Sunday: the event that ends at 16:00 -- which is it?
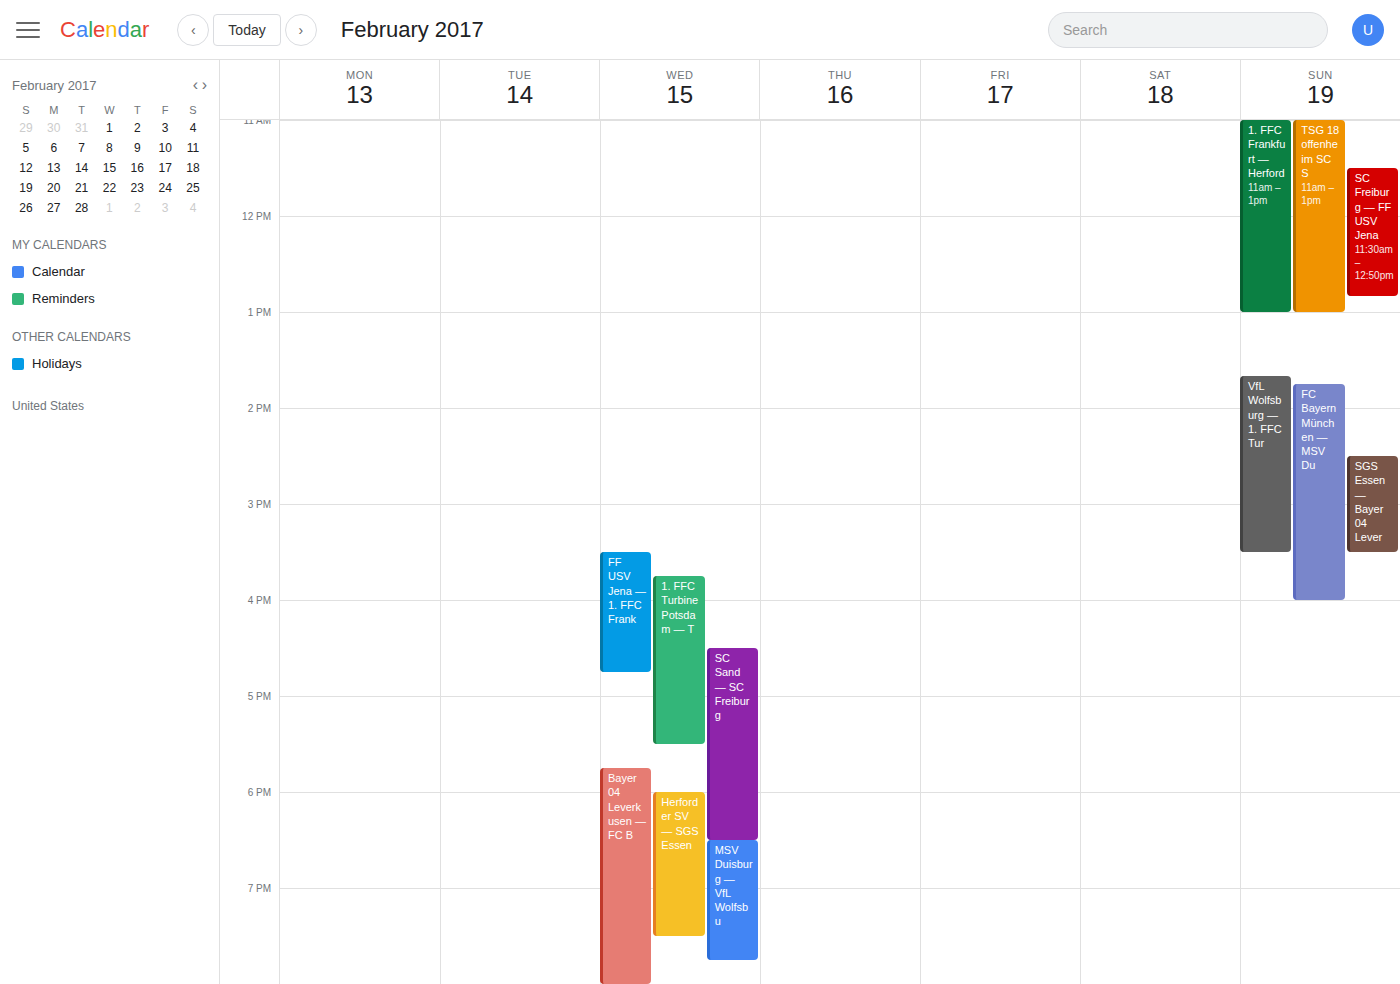
"FC Bayern München — MSV Du"